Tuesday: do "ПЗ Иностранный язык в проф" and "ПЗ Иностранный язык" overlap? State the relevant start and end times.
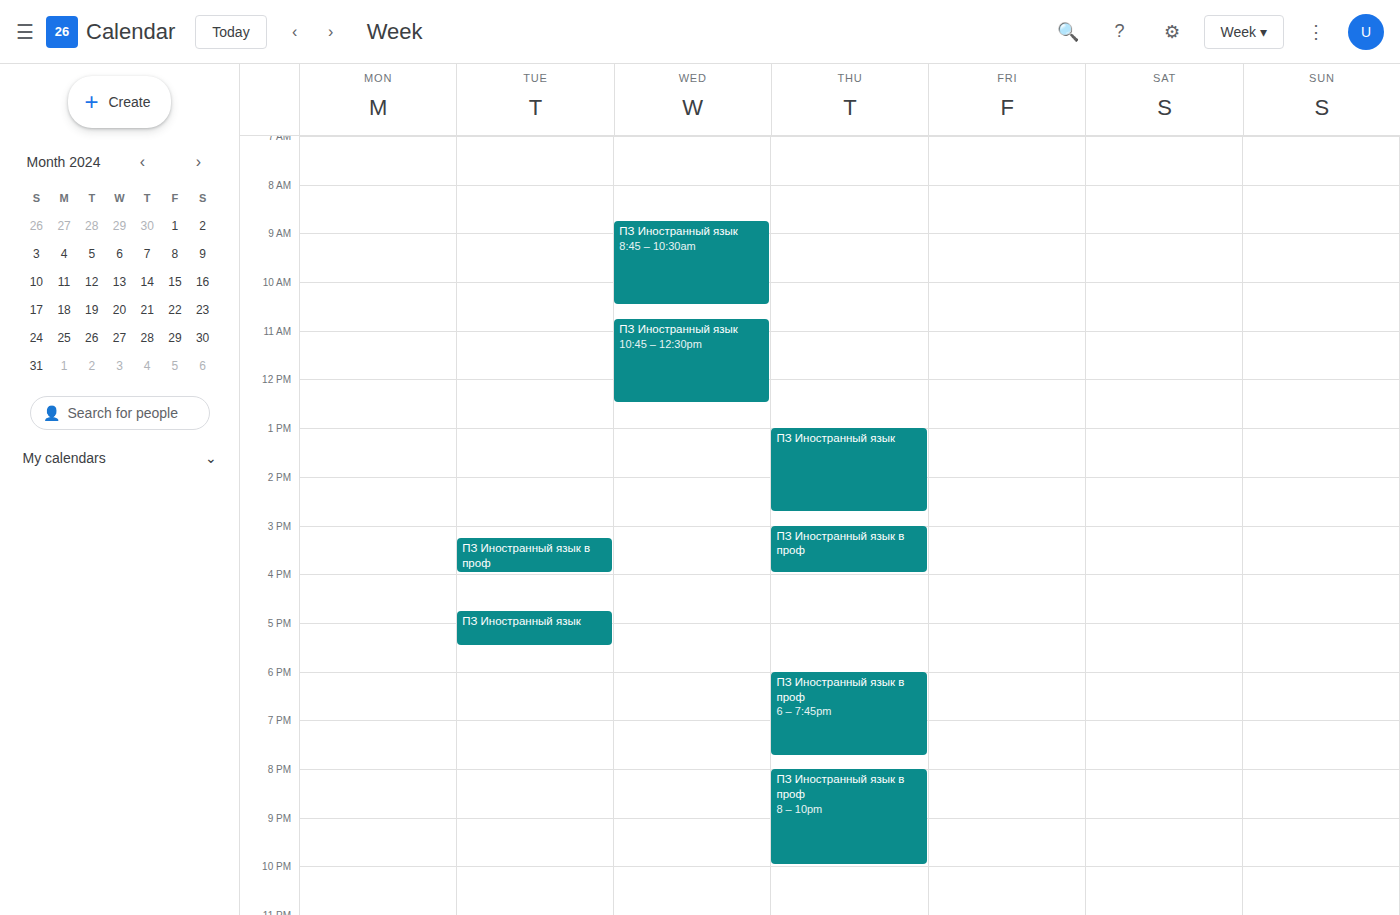
"ПЗ Иностранный язык в проф" ends at 4:00 PM and "ПЗ Иностранный язык" starts at 4:45 PM -- no overlap.